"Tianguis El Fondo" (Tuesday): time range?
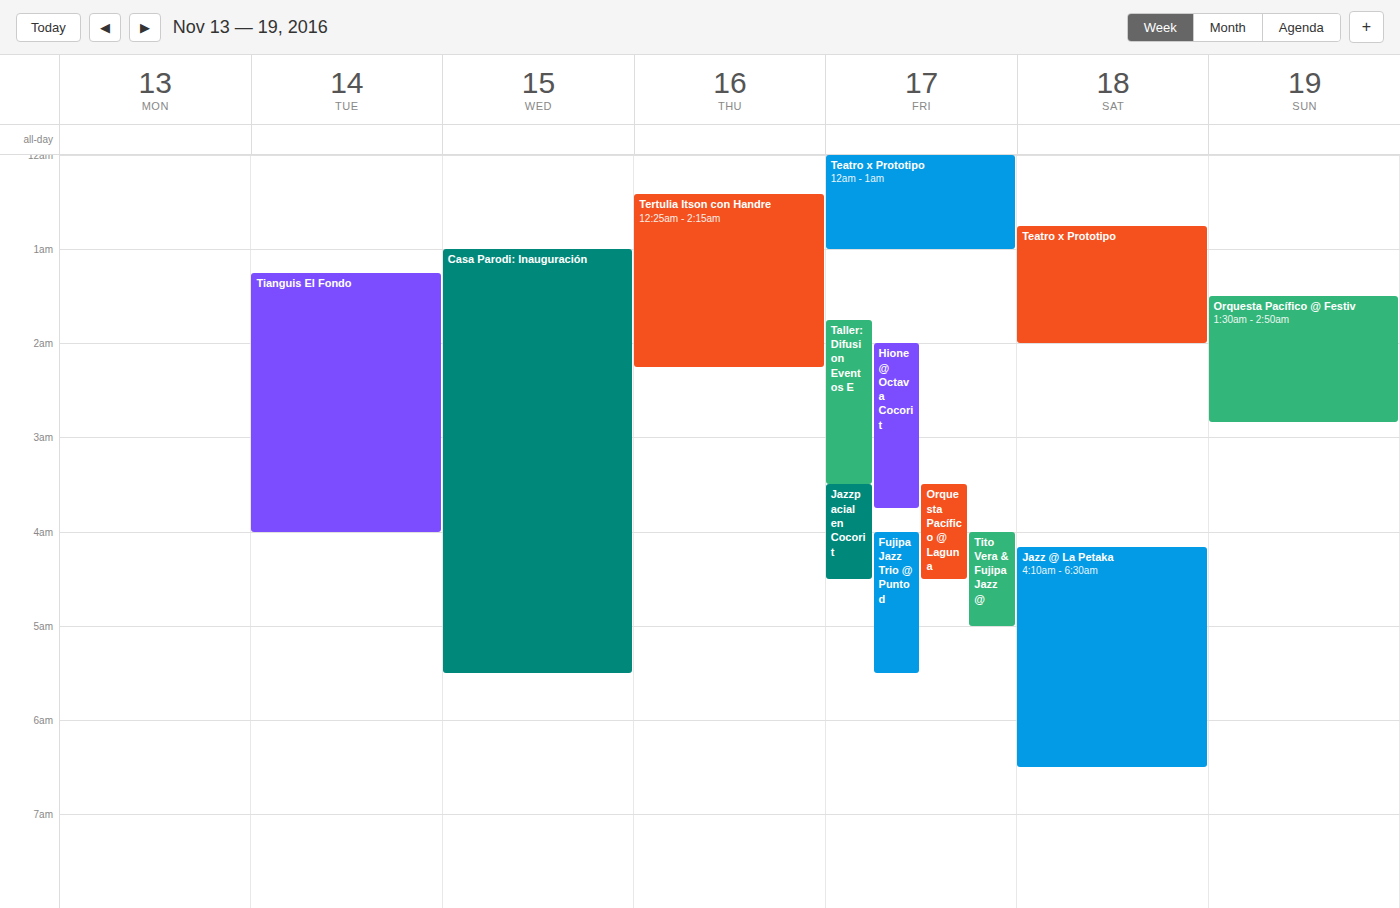
01:15 to 04:00